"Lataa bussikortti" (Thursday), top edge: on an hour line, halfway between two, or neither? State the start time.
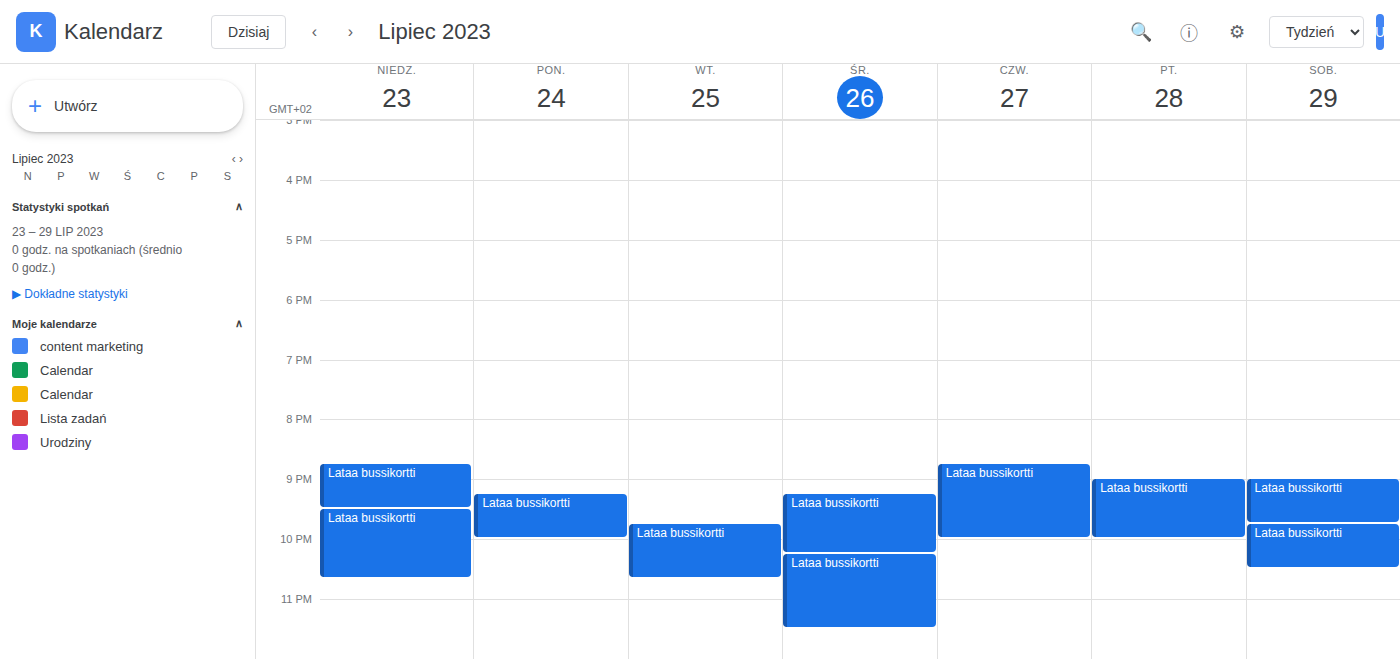
8:45 PM -- neither: three quarters of the way from the 8 PM line to the 9 PM line.